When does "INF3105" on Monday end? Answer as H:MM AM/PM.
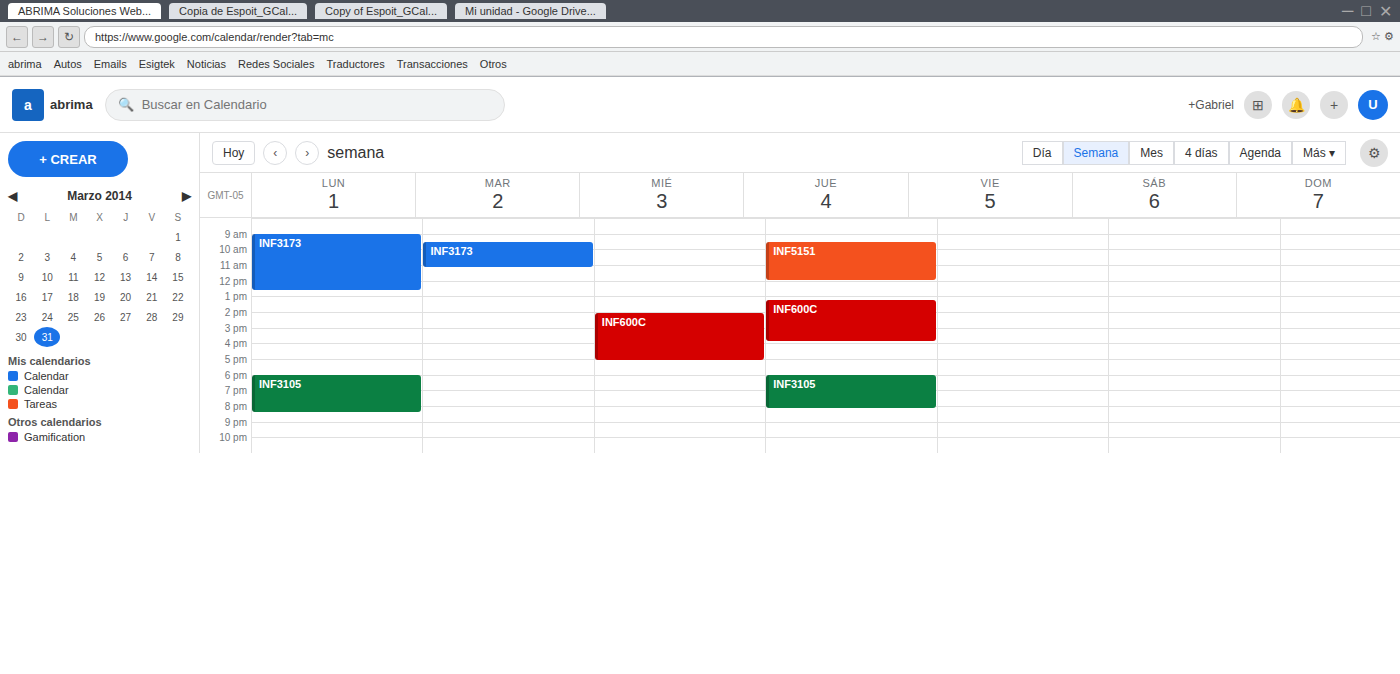
8:30 PM